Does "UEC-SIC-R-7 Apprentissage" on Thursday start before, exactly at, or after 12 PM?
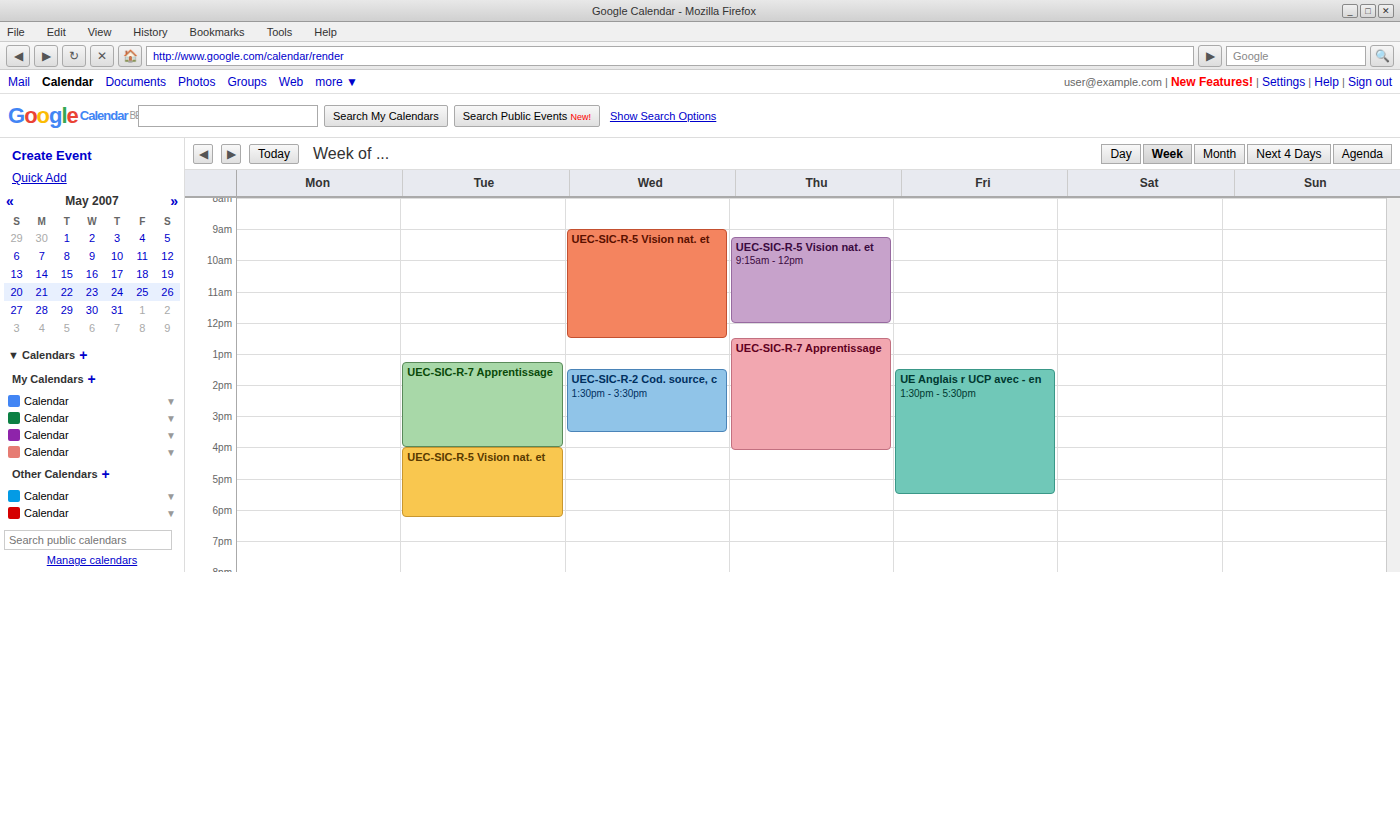
12:30 PM -- after 12 PM, 30 minutes below the 12 PM line.